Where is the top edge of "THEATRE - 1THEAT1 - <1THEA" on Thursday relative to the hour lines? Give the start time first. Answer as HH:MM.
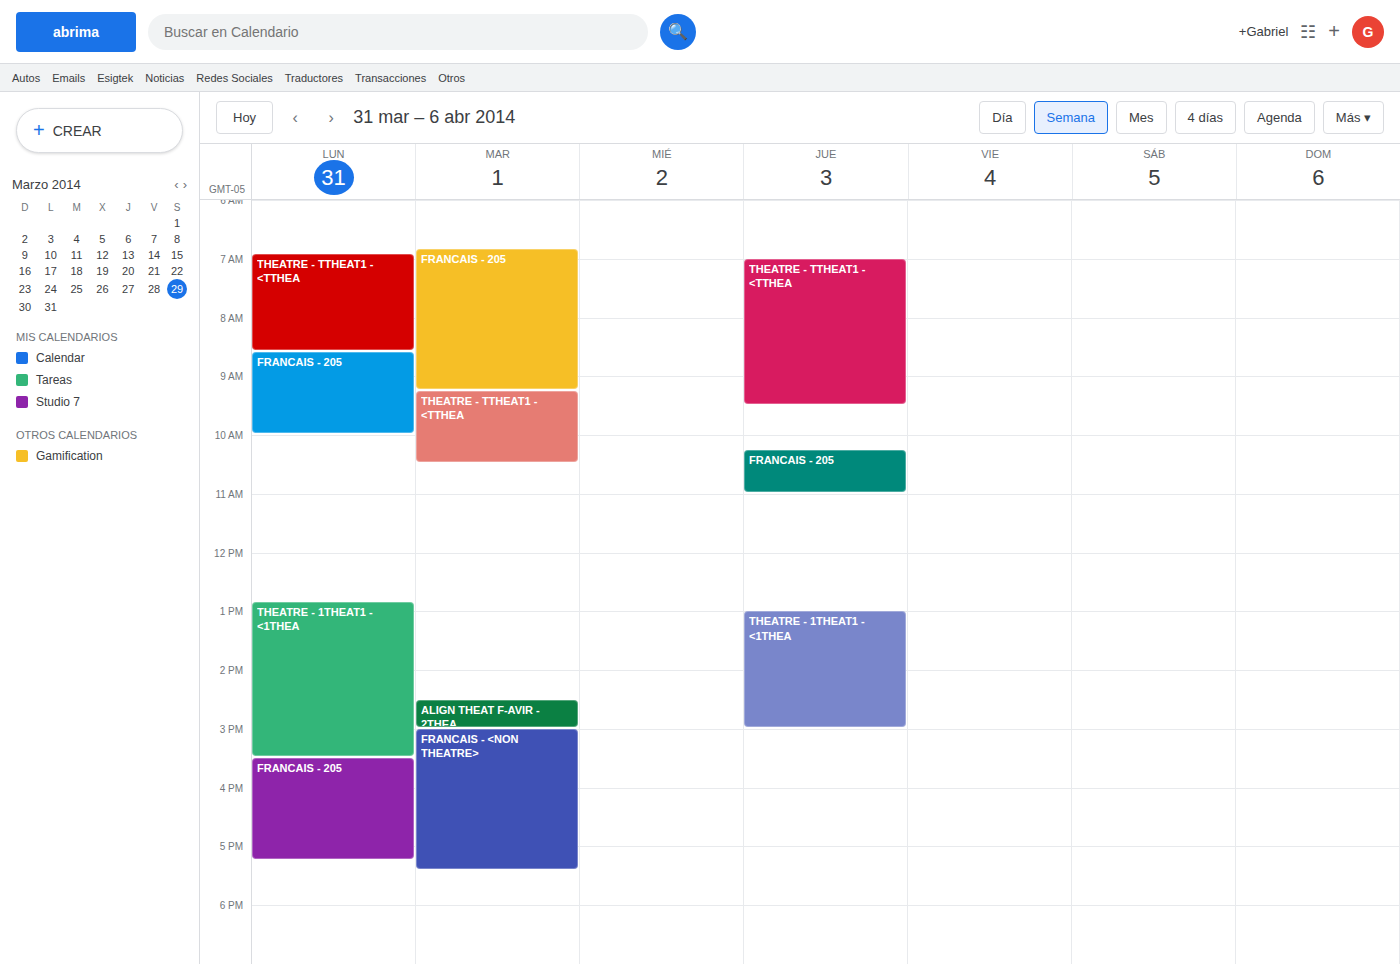
13:00 -- exactly on the 13:00 line.